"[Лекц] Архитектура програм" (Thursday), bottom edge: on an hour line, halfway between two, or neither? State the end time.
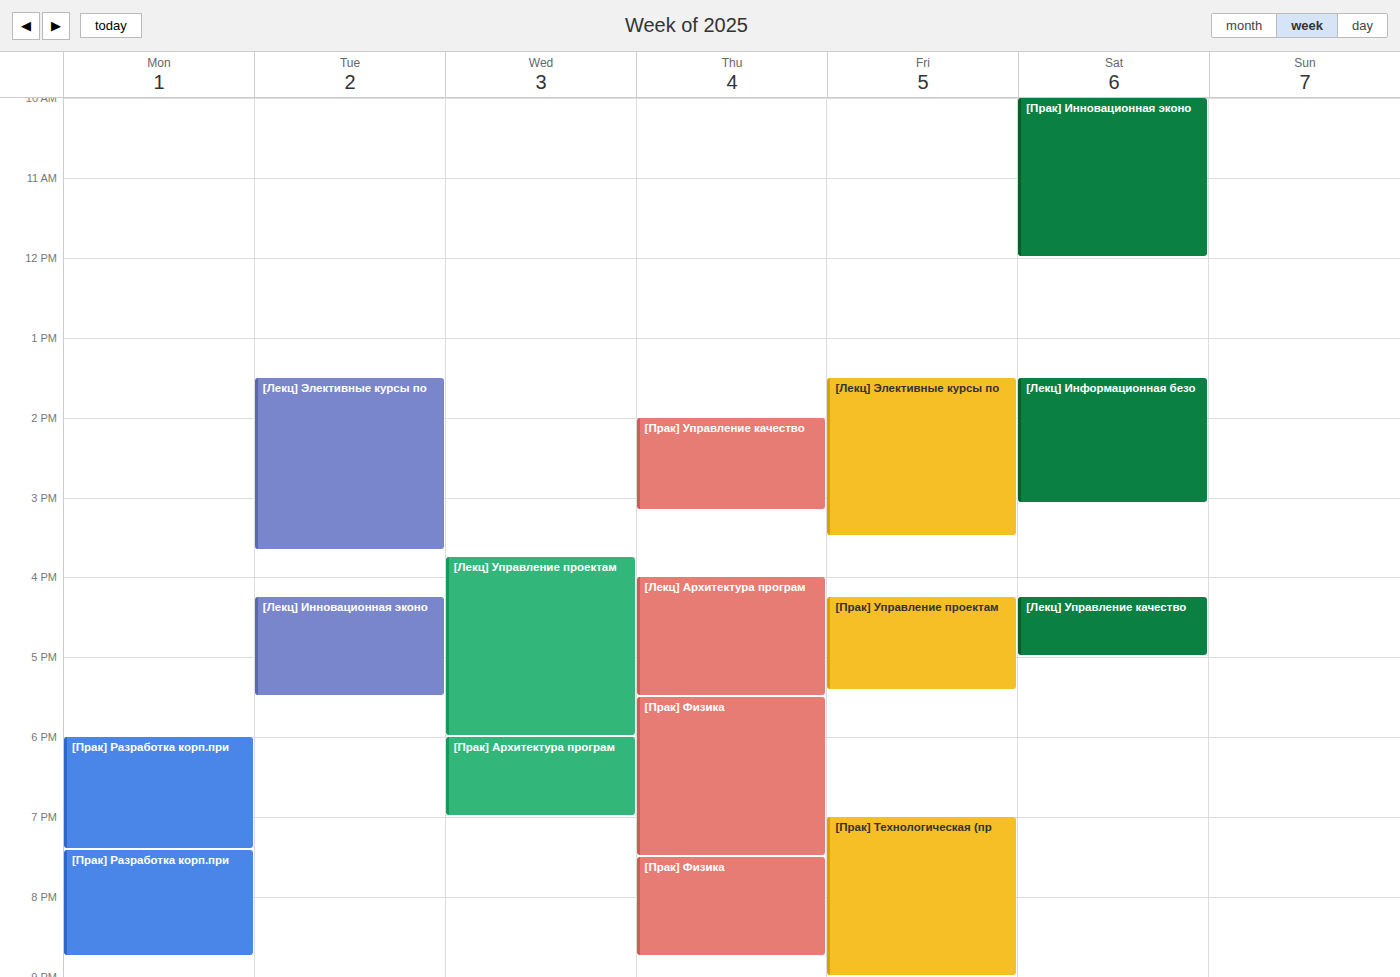
5:30 PM -- halfway between the 5 PM and 6 PM lines.